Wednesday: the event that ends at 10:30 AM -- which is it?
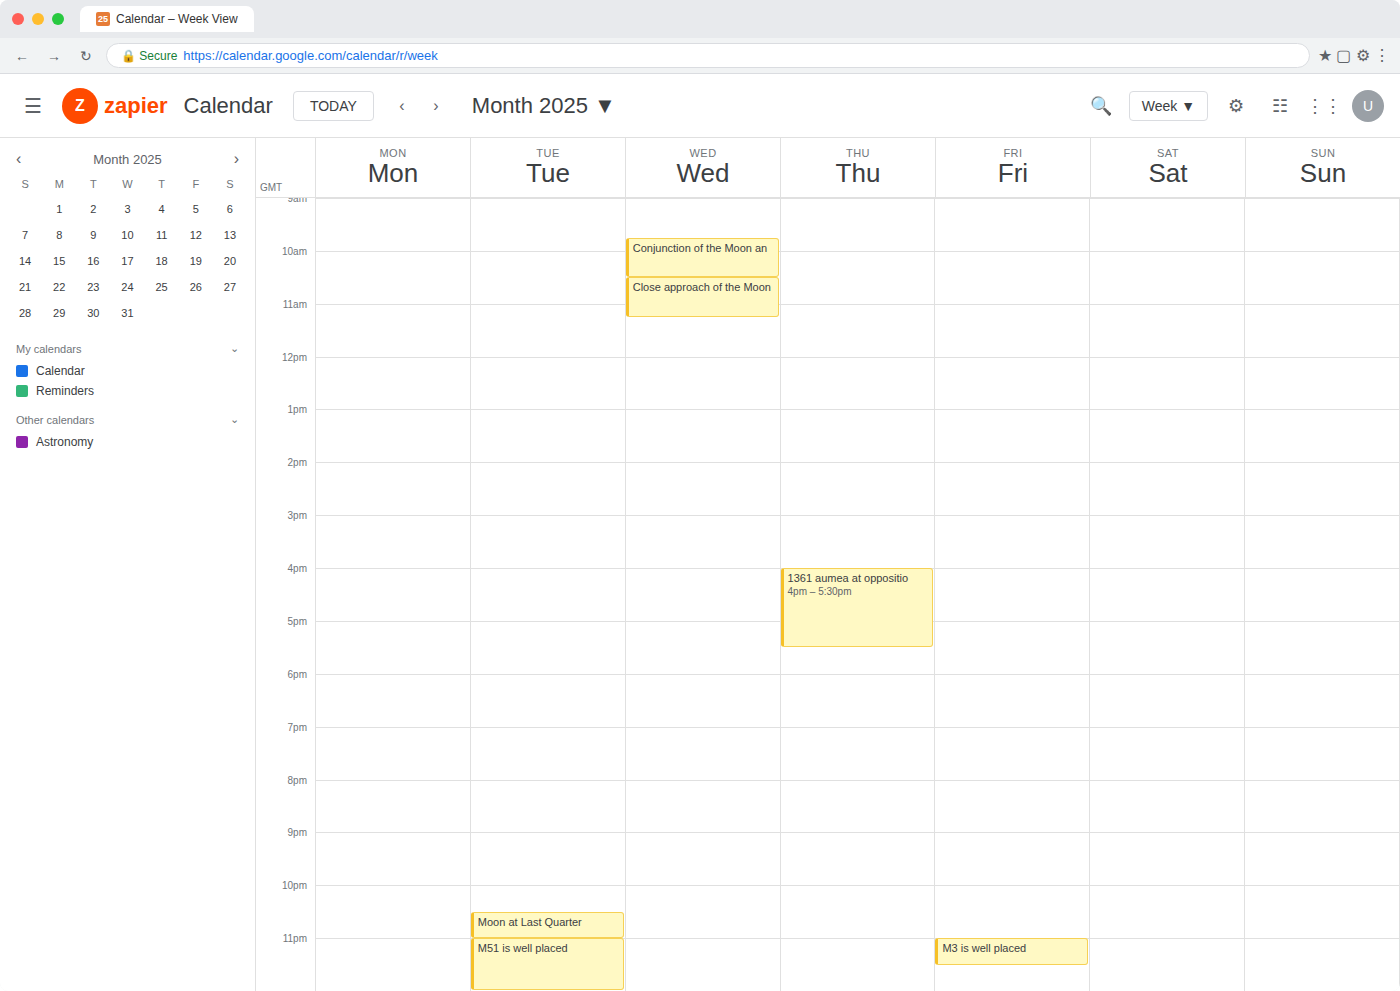
"Conjunction of the Moon an"